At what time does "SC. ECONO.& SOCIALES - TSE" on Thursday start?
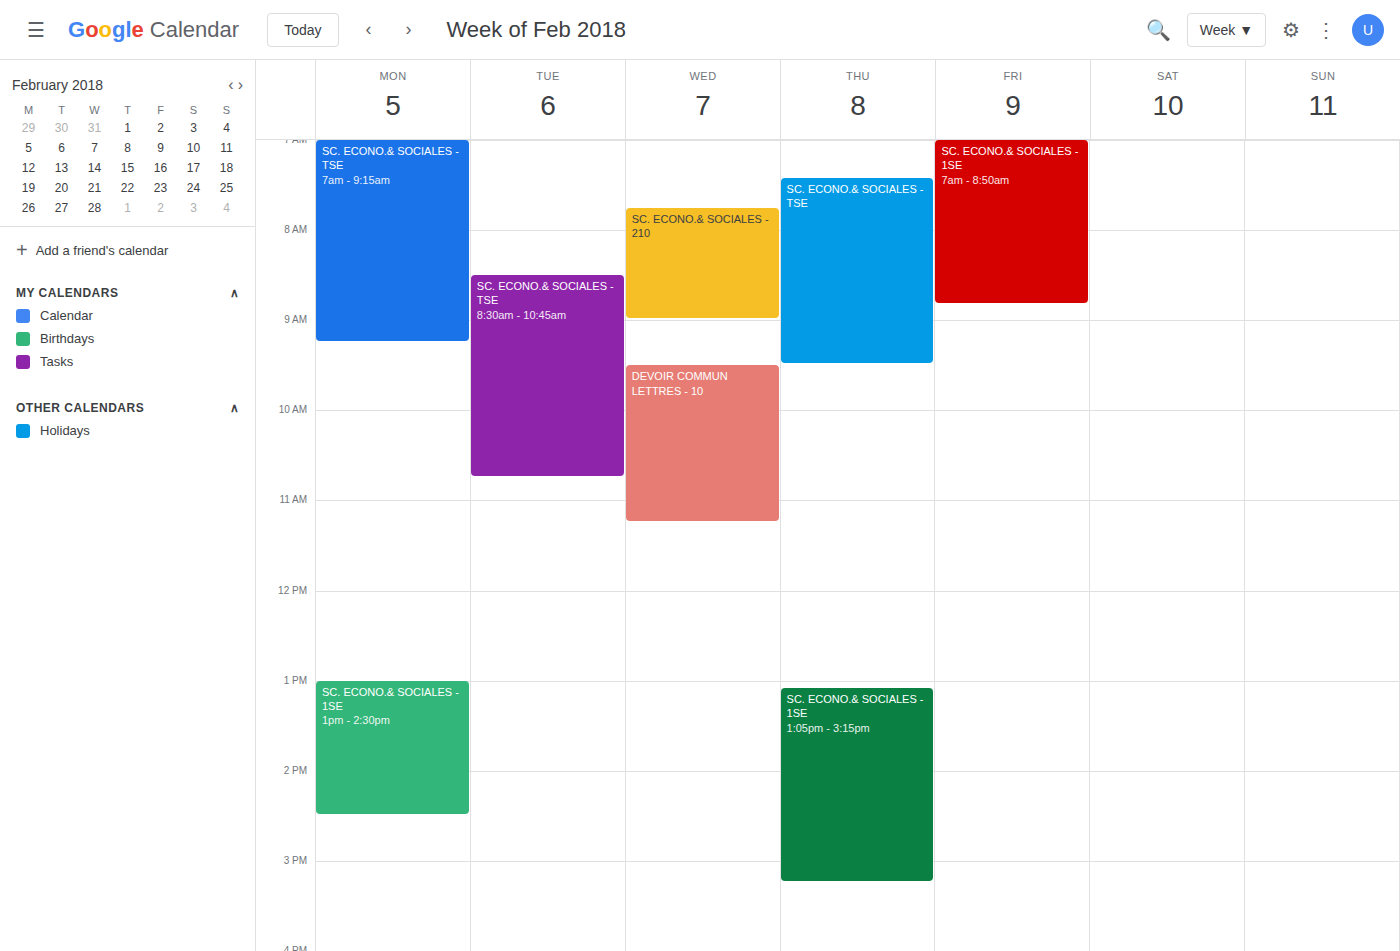
7:25 AM